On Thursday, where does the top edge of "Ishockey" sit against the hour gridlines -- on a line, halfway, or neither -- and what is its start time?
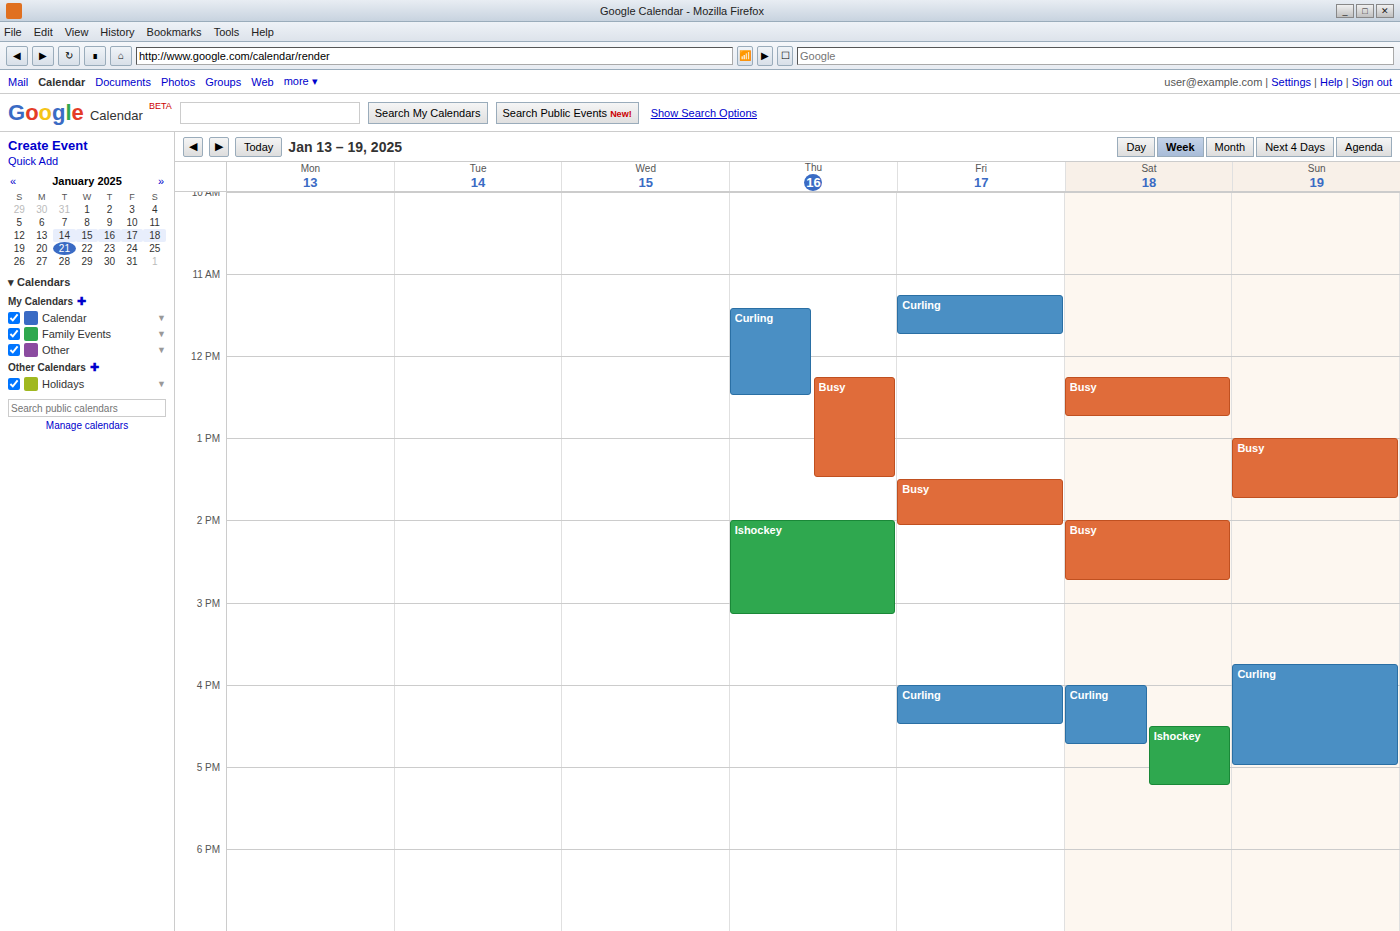
2:00 PM -- exactly on the 2 PM line.